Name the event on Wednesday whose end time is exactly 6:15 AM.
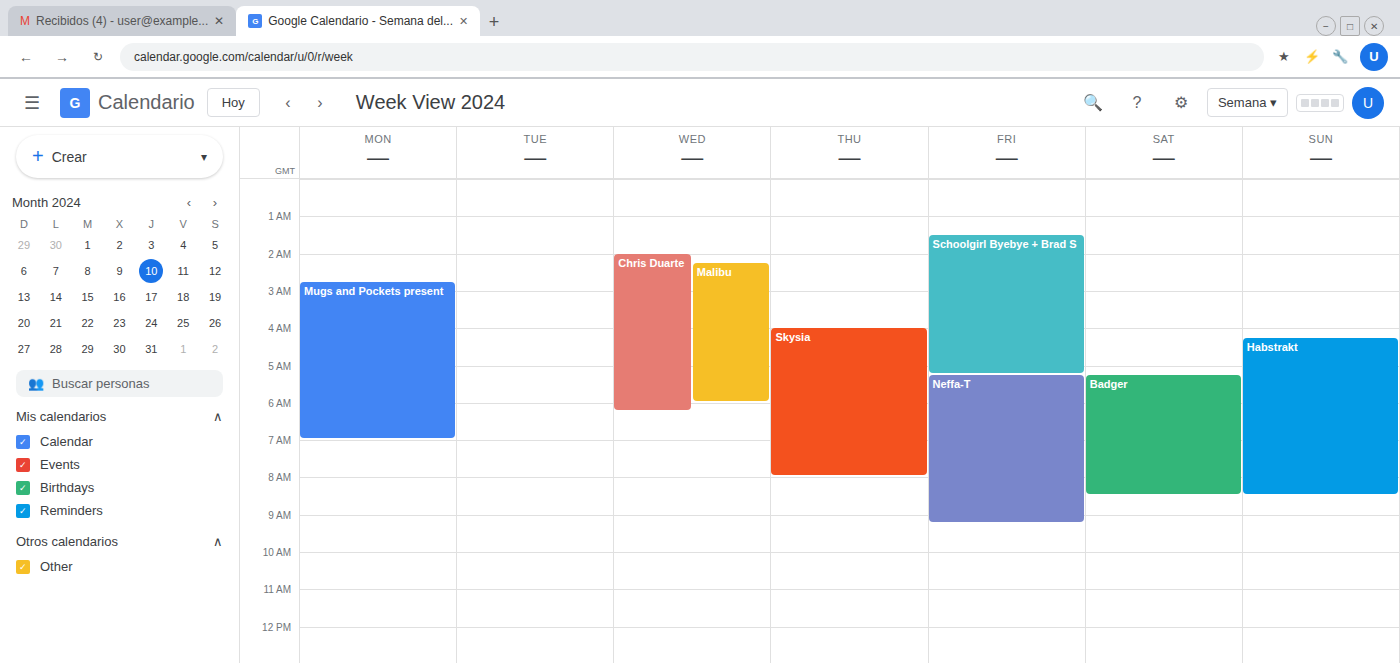
"Chris Duarte"